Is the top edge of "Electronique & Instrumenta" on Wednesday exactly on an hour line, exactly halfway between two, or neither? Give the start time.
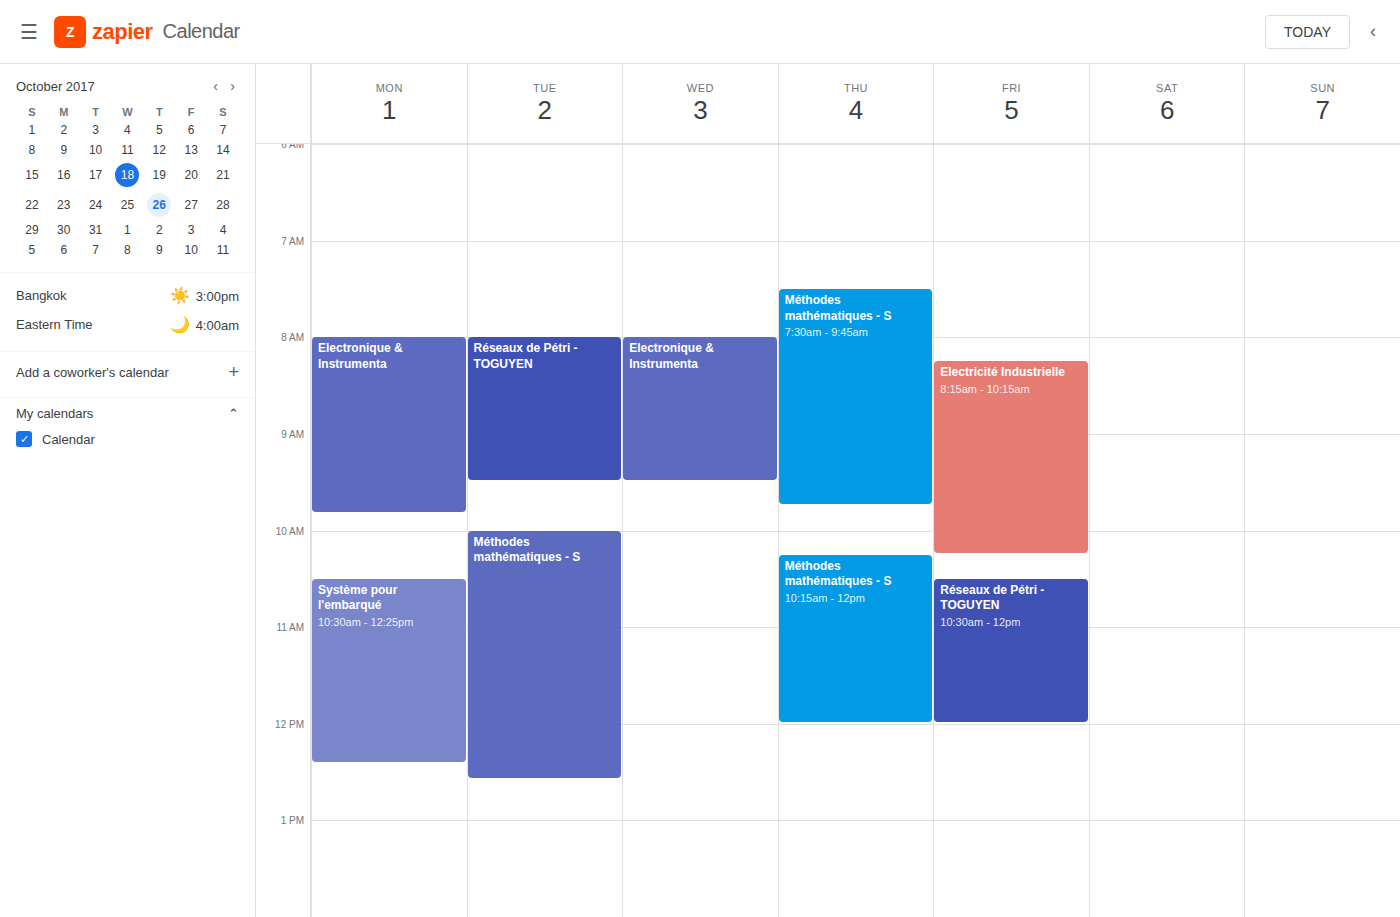
8:00 AM -- exactly on the 8 AM line.